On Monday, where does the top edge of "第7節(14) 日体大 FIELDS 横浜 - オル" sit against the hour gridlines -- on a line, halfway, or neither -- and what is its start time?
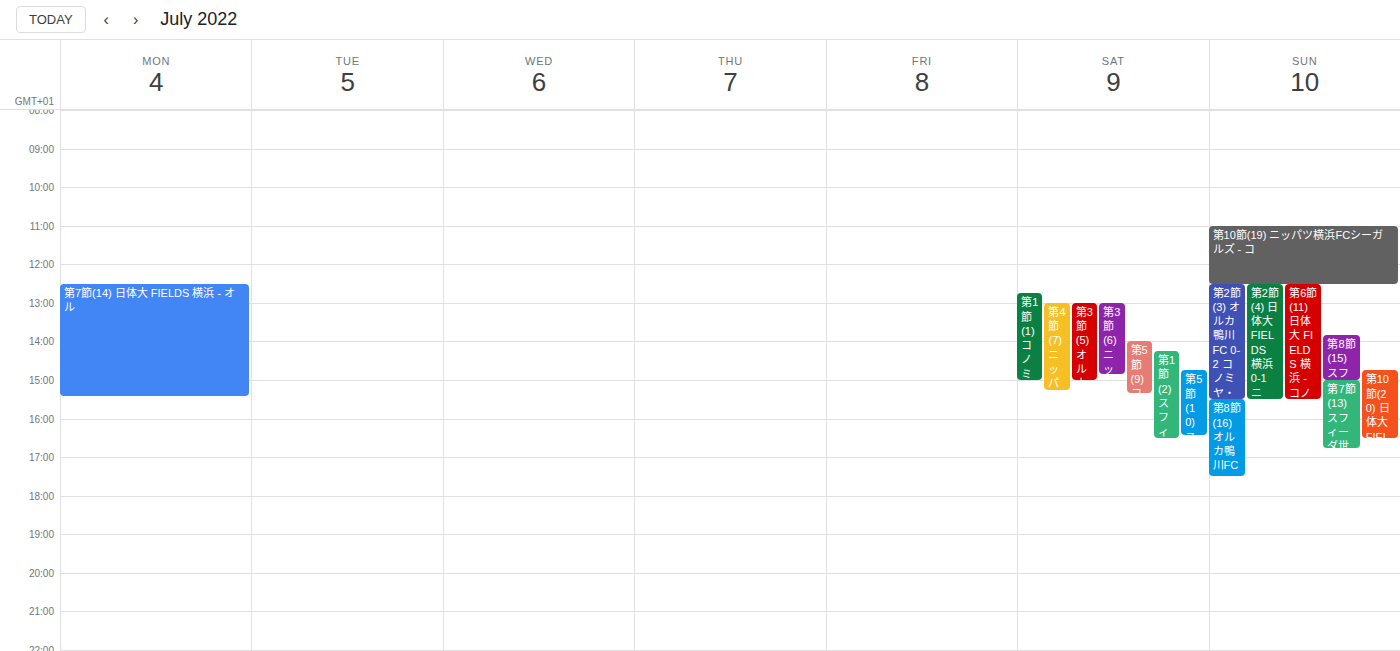
12:30 -- halfway between the 12:00 and 13:00 lines.